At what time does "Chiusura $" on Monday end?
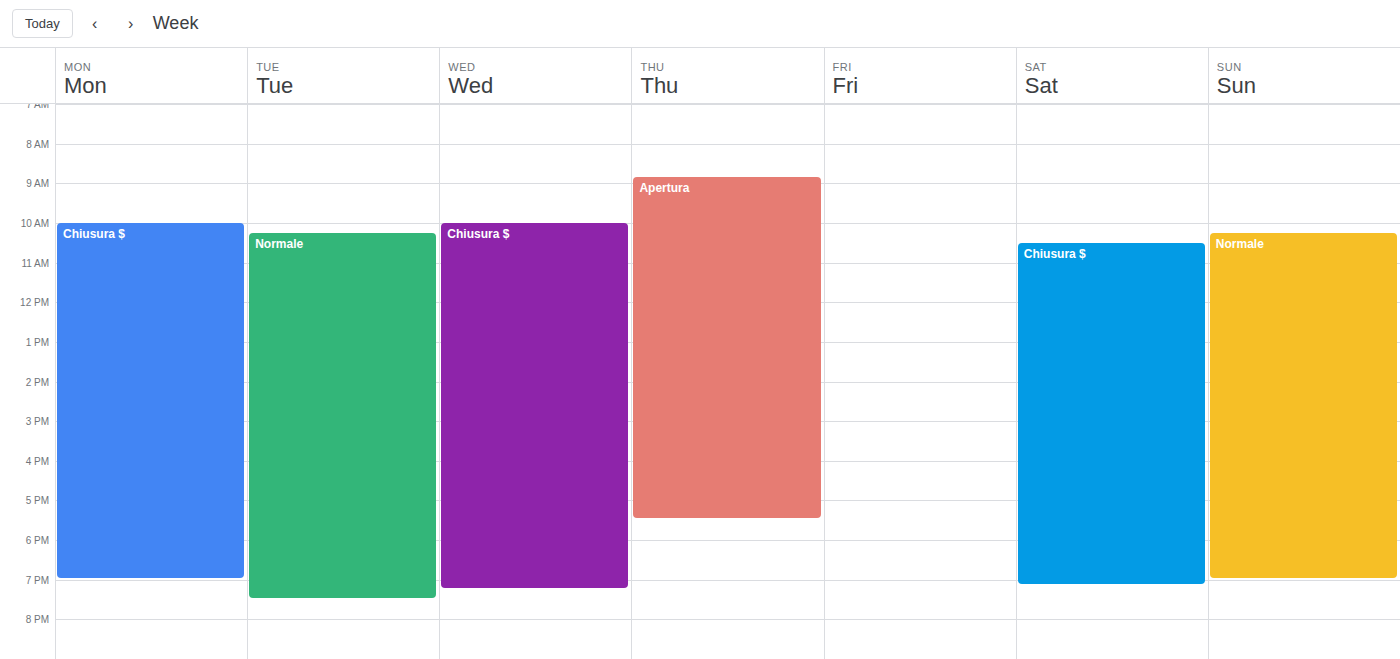
19:00